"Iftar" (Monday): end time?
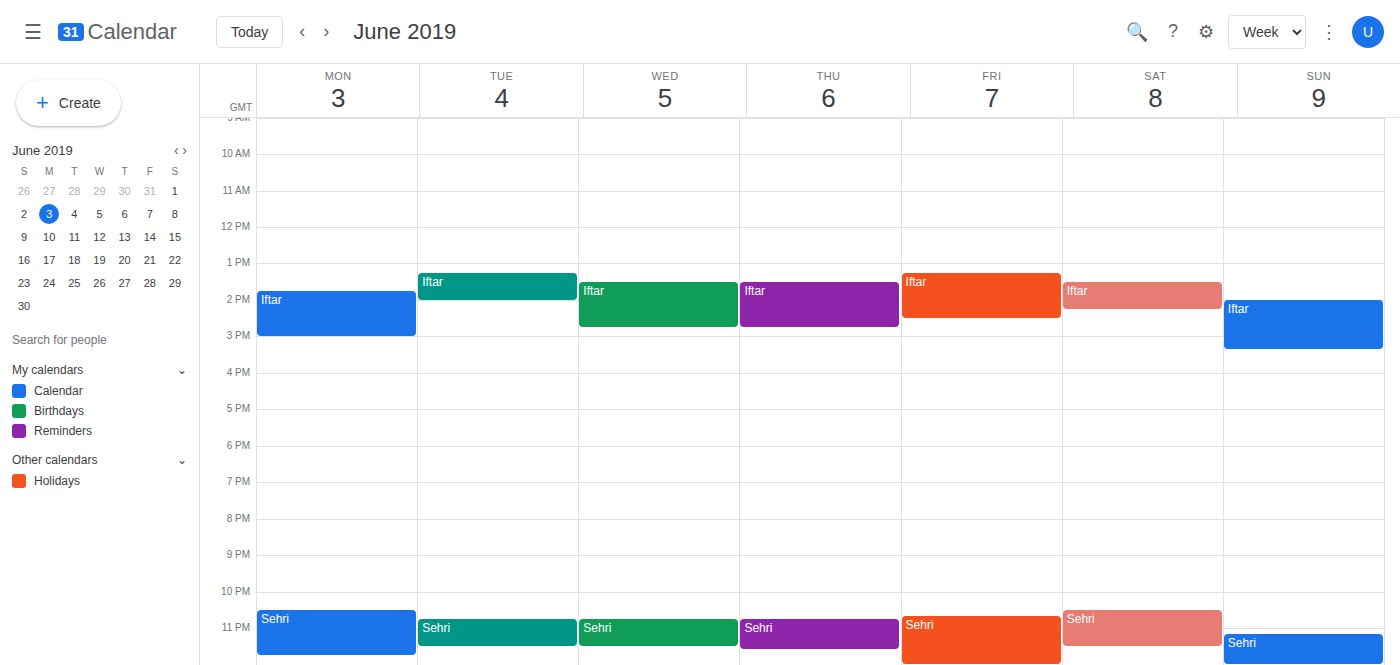
15:00